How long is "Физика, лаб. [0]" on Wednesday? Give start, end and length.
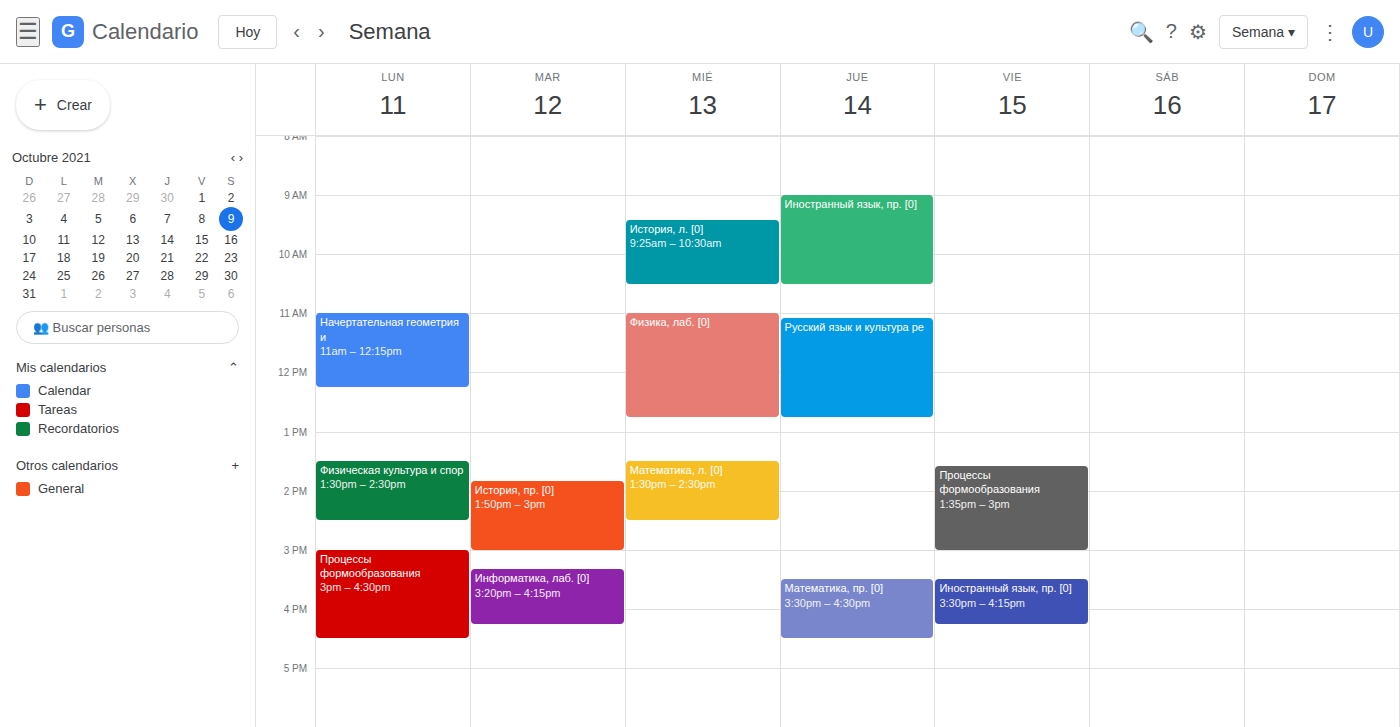
11:00 AM to 12:45 PM, 1 hour 45 minutes